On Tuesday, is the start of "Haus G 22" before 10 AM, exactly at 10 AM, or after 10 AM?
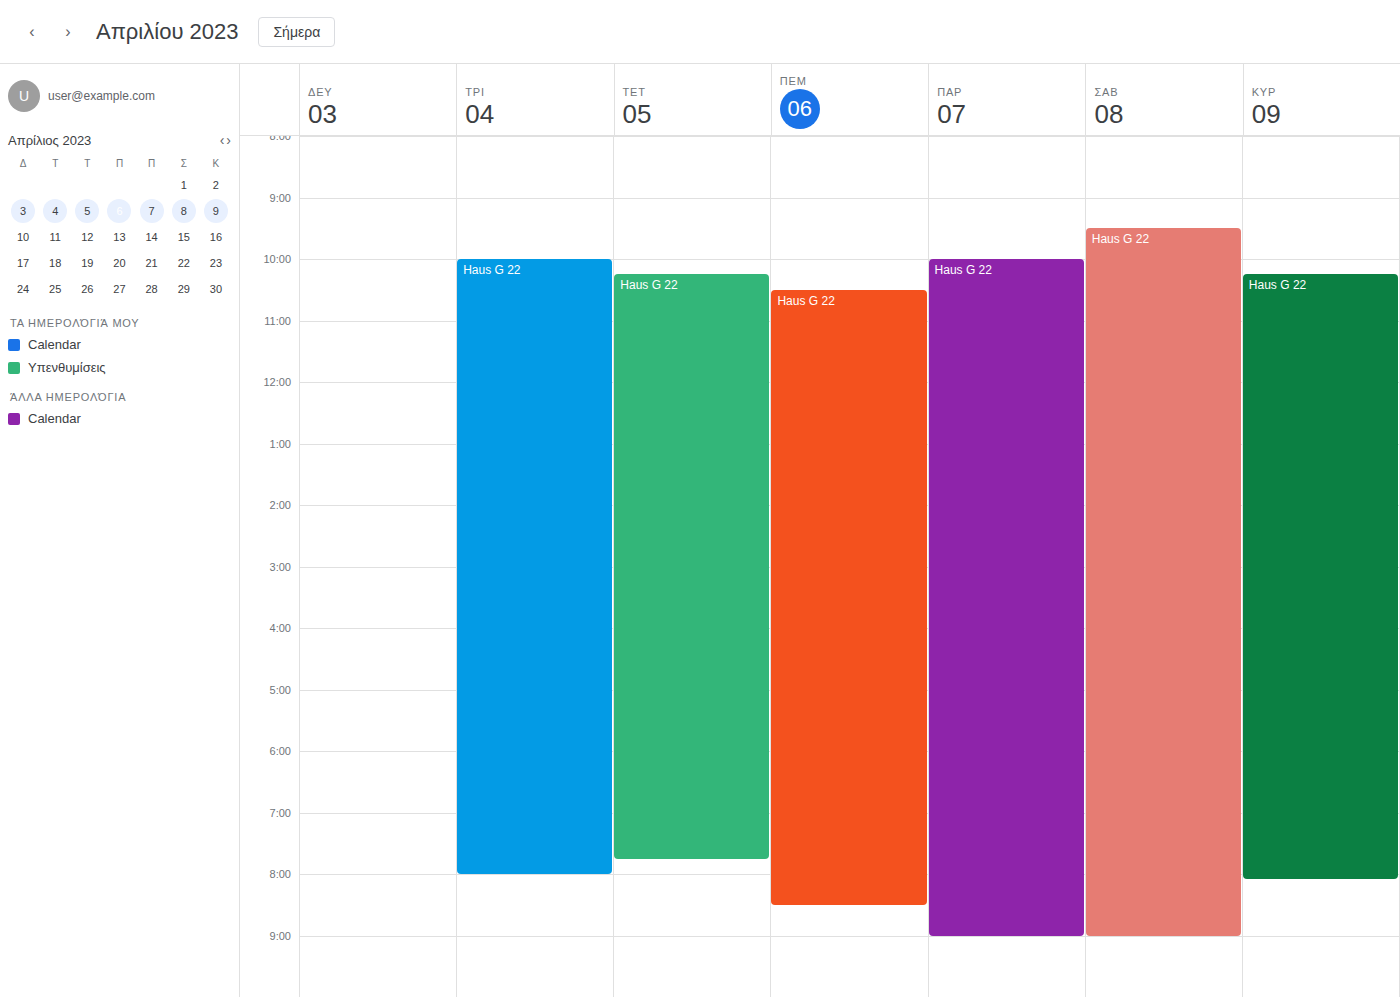
10:00 AM -- exactly at 10 AM, on the 10 AM line.